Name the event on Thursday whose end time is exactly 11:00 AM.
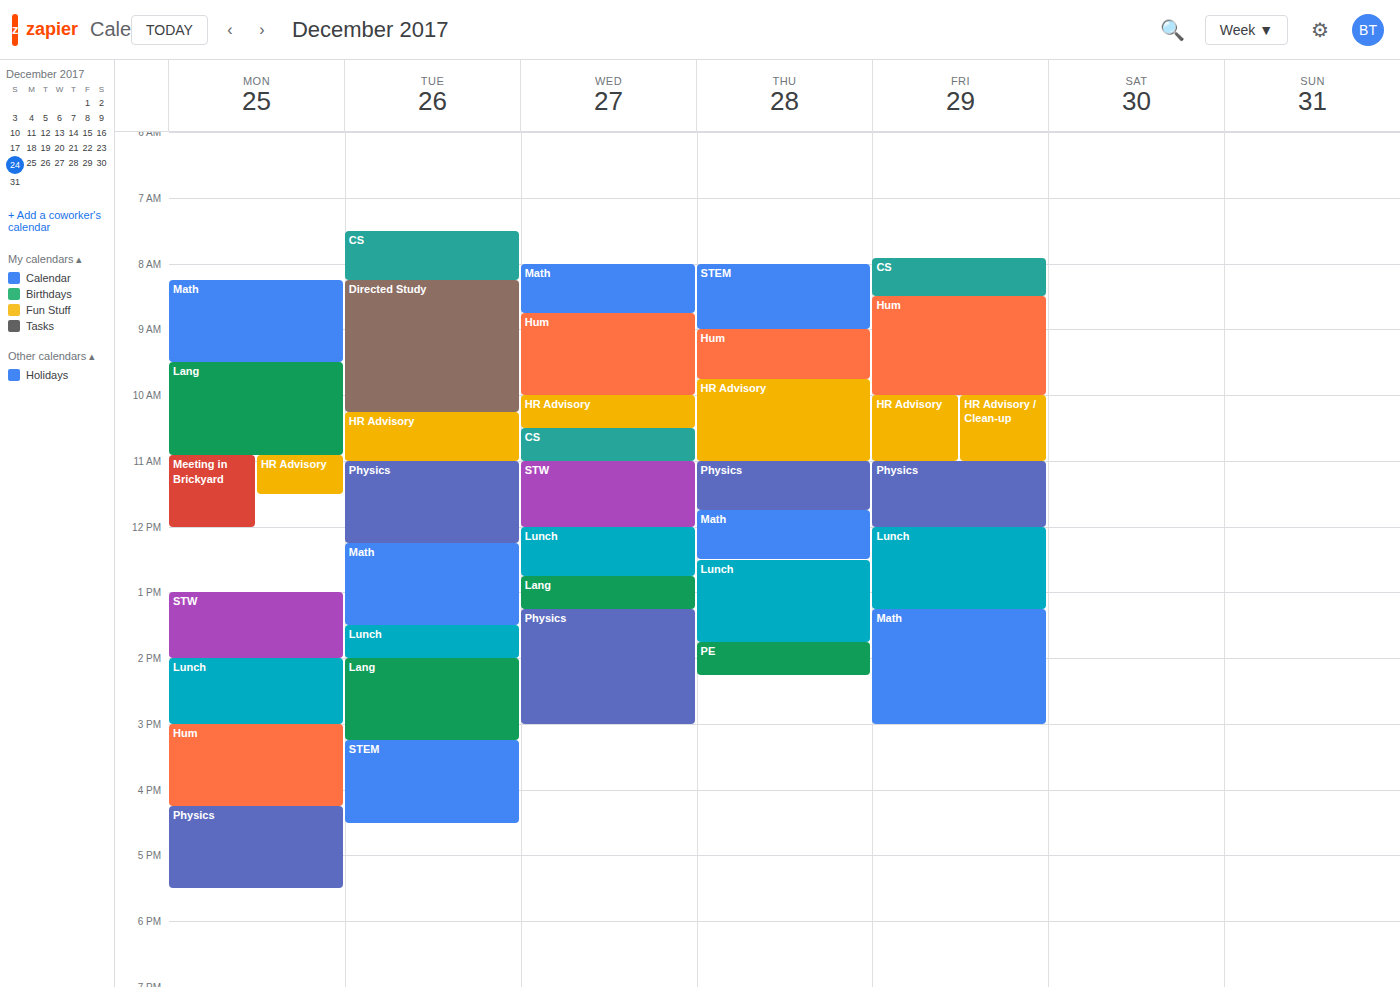
"HR Advisory"